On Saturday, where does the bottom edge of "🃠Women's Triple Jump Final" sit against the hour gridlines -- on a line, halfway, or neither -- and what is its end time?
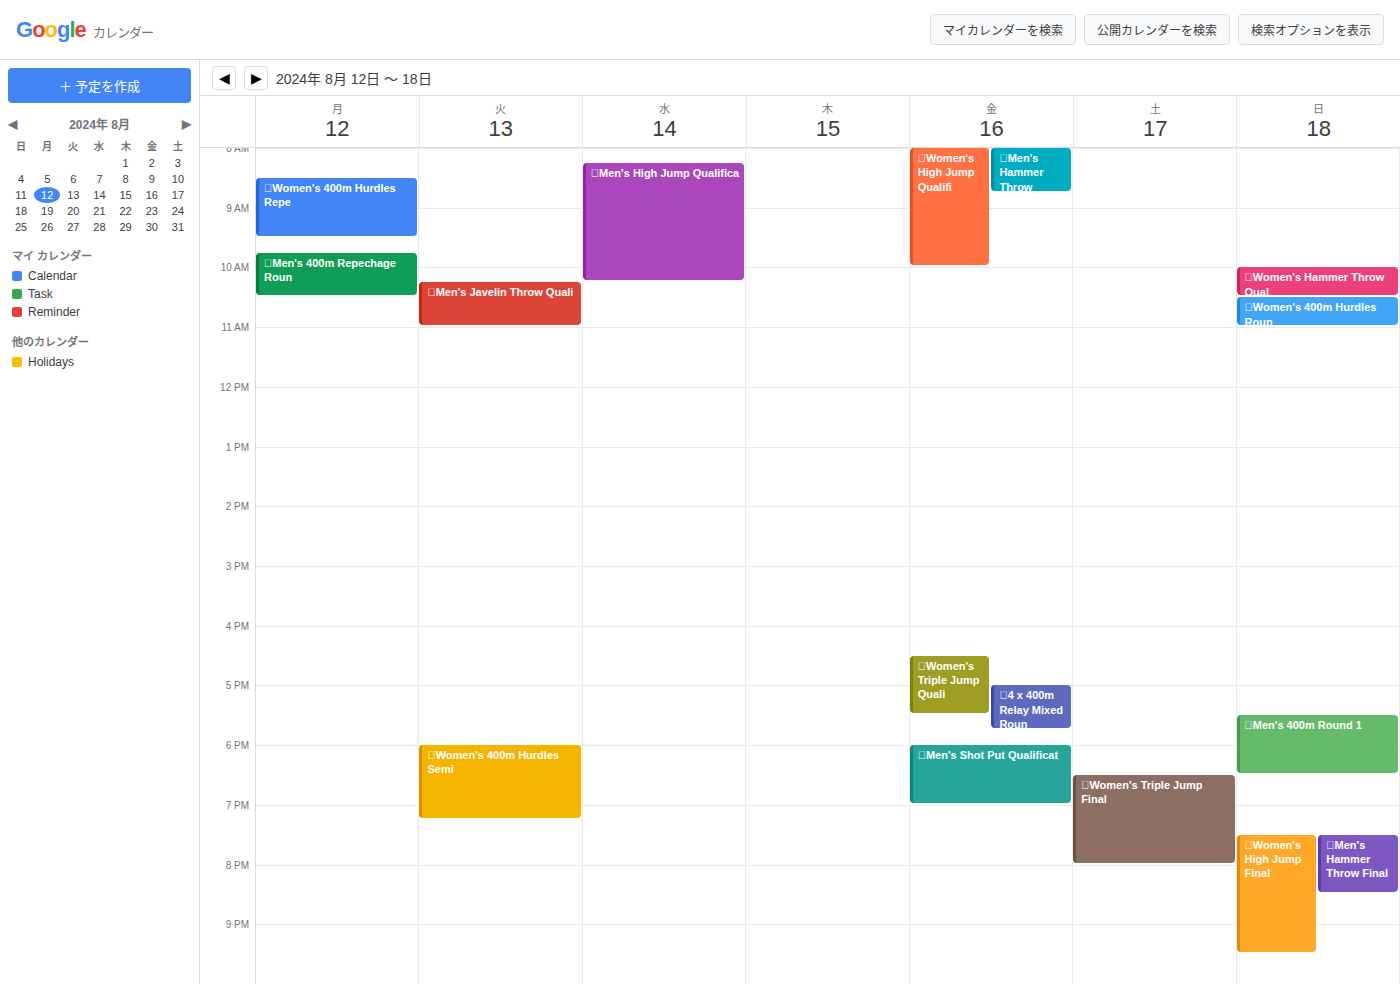
20:00 -- exactly on the 20:00 line.